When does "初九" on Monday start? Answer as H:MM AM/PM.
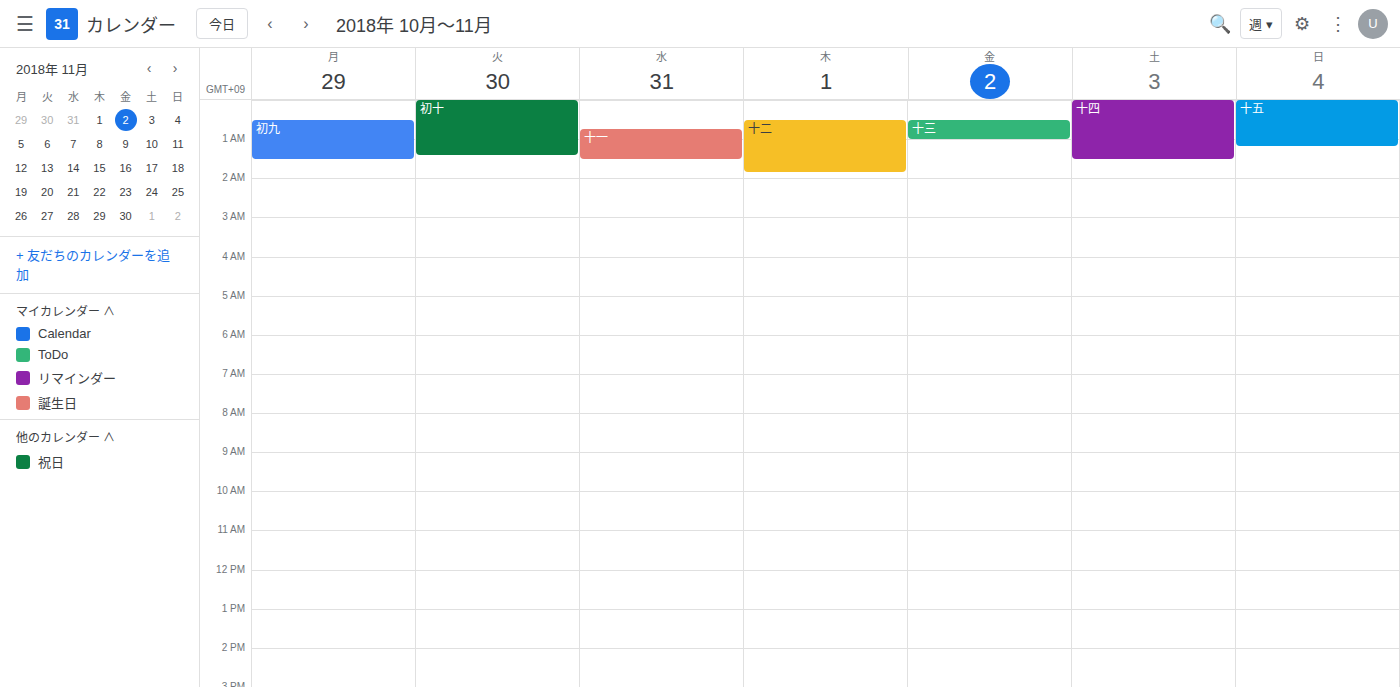
12:30 AM